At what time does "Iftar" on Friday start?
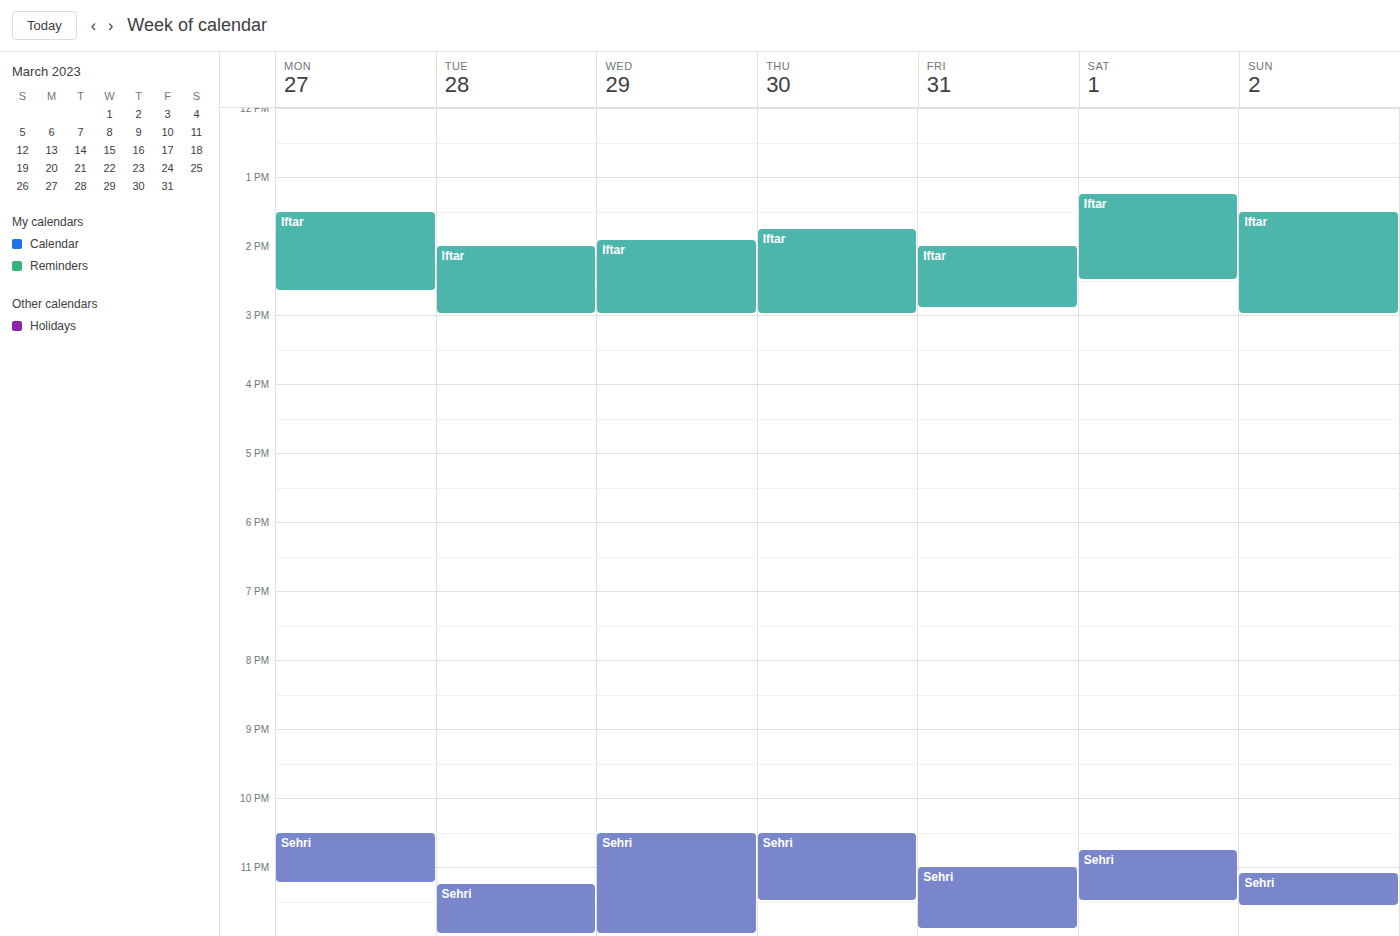
2:00 PM